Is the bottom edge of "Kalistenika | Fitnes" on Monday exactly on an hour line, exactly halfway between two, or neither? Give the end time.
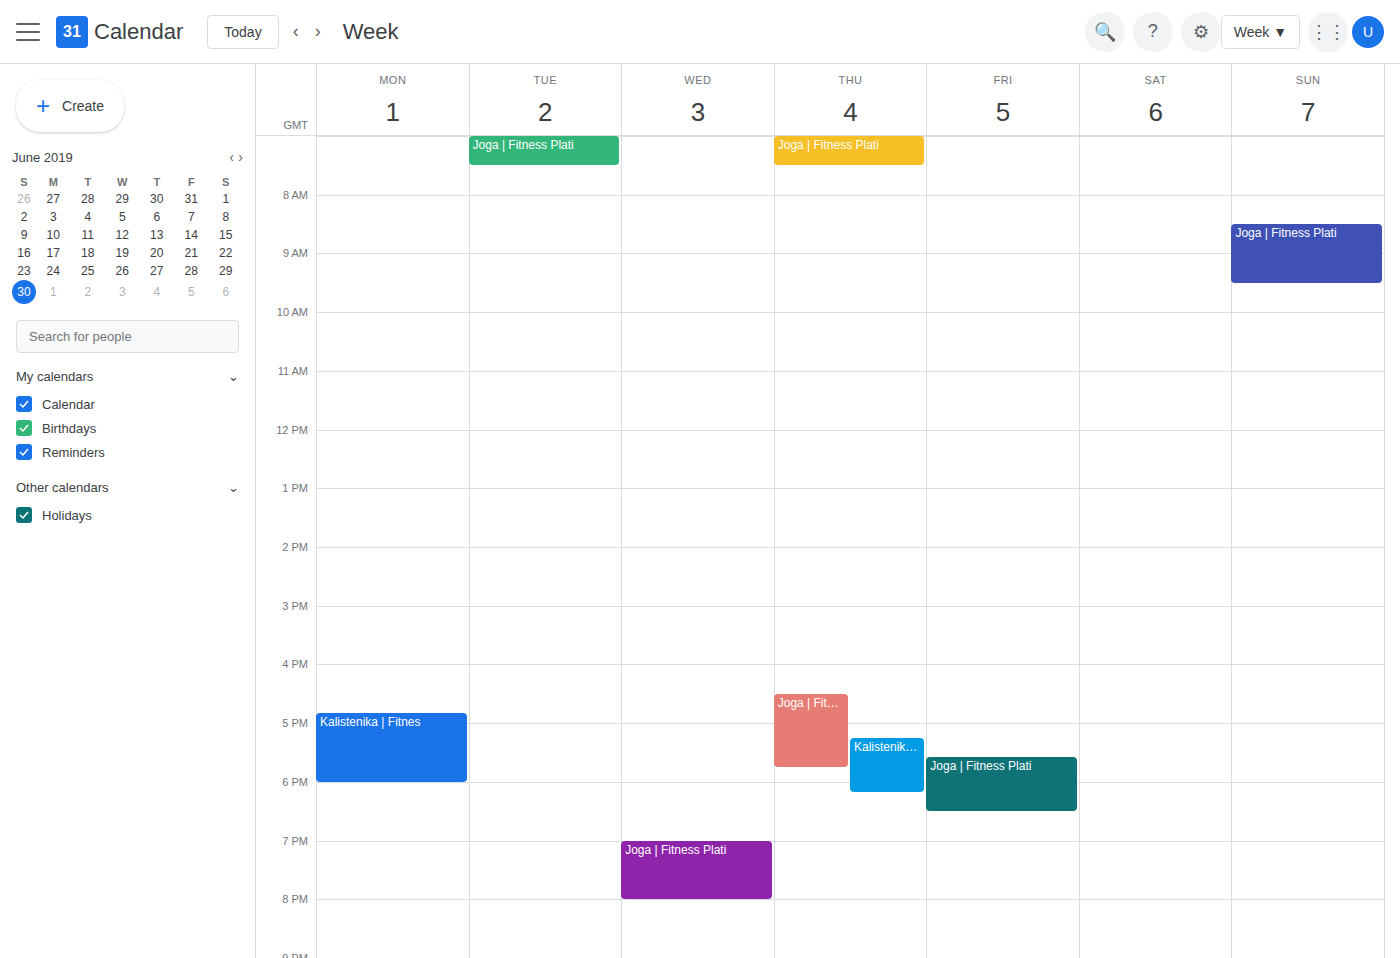
18:00 -- exactly on the 18:00 line.